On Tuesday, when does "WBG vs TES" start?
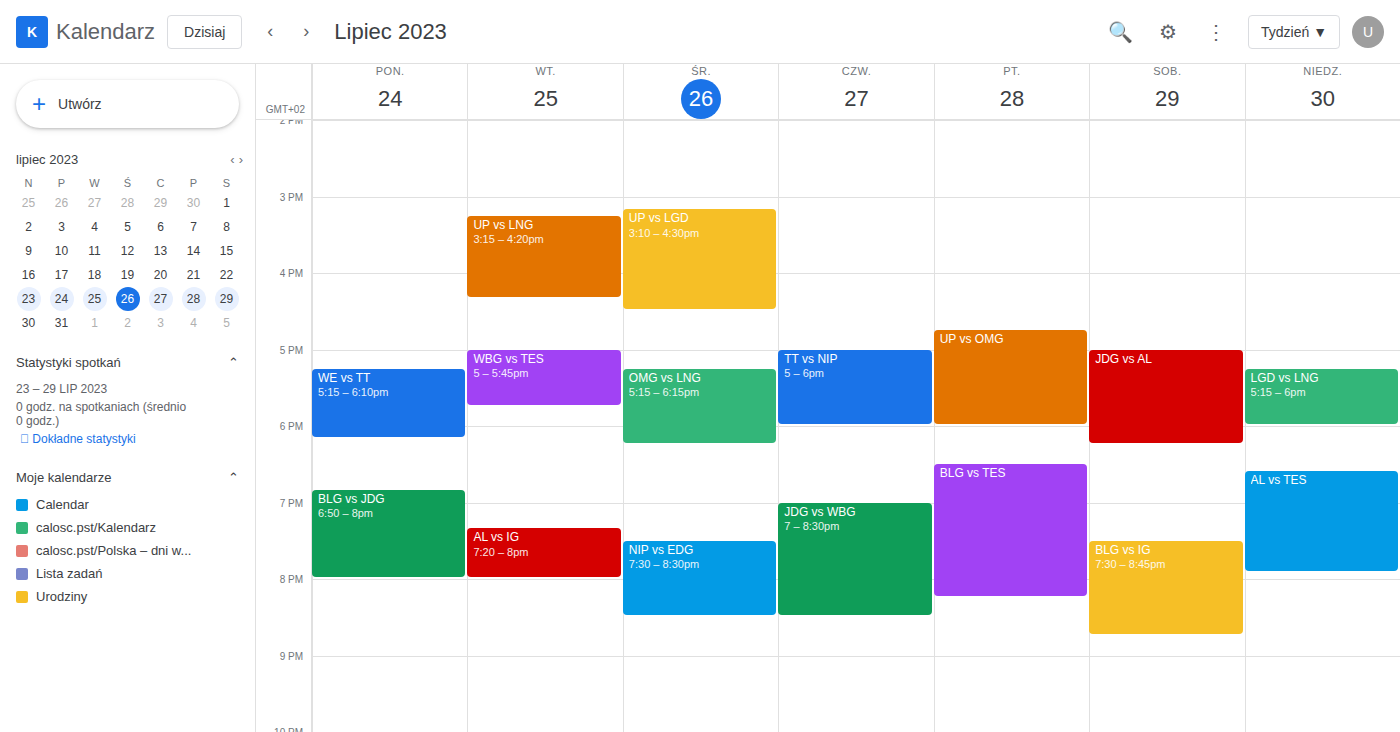
5:00 PM